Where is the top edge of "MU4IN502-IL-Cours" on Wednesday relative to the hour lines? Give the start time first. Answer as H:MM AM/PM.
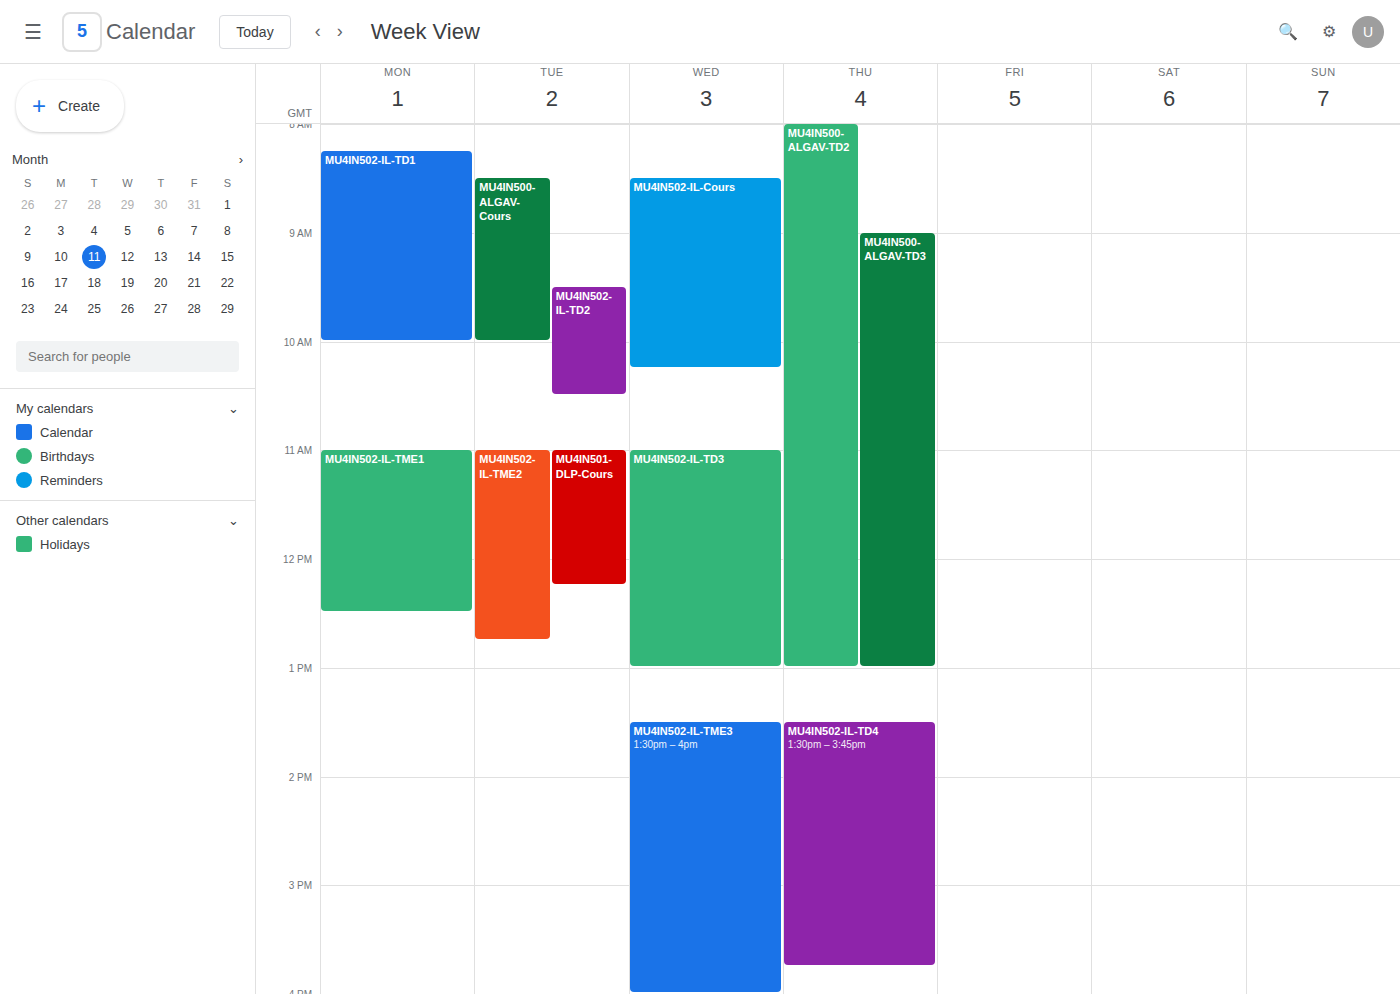
8:30 AM -- halfway between the 8 AM and 9 AM lines.